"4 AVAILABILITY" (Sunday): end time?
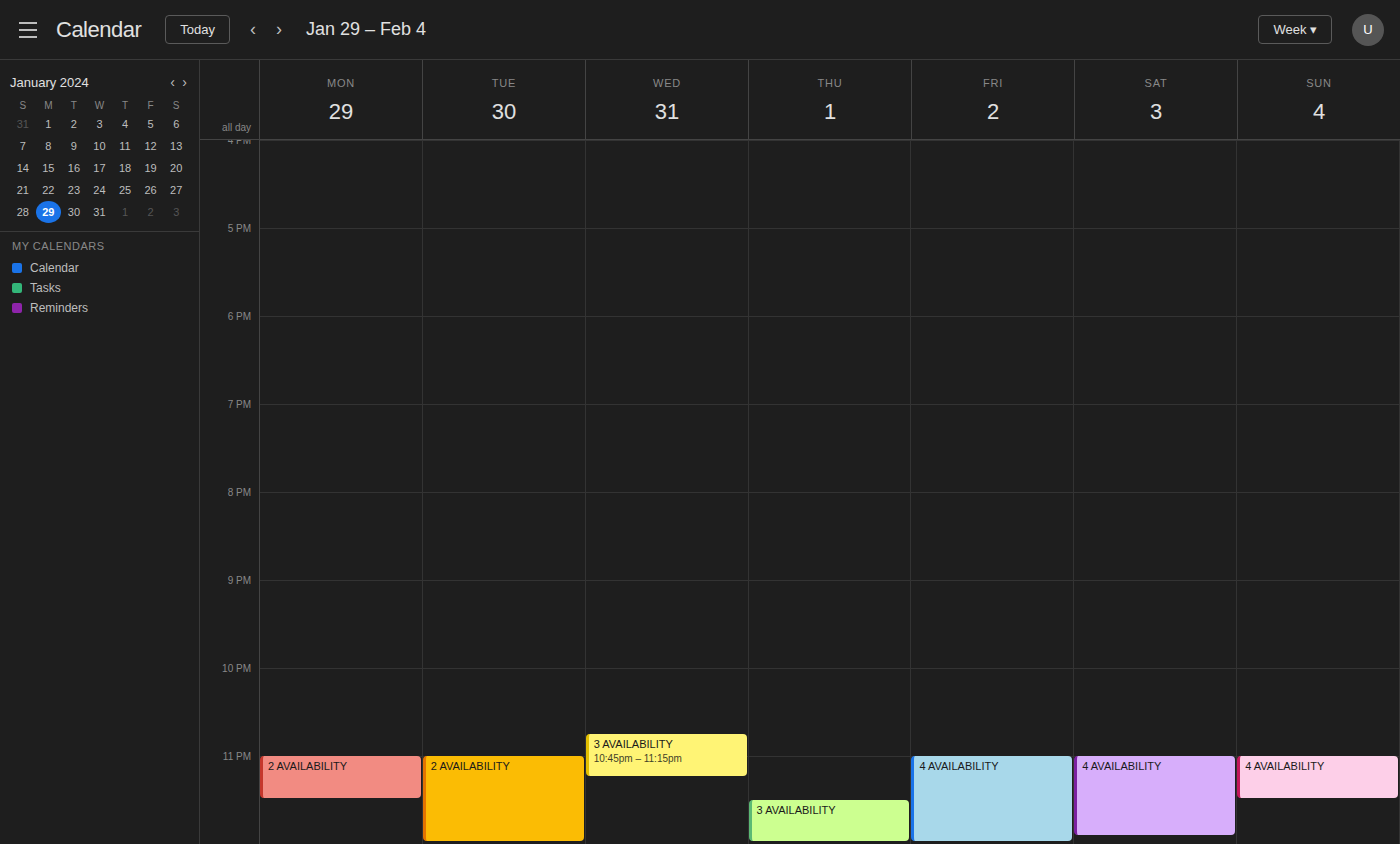
23:30